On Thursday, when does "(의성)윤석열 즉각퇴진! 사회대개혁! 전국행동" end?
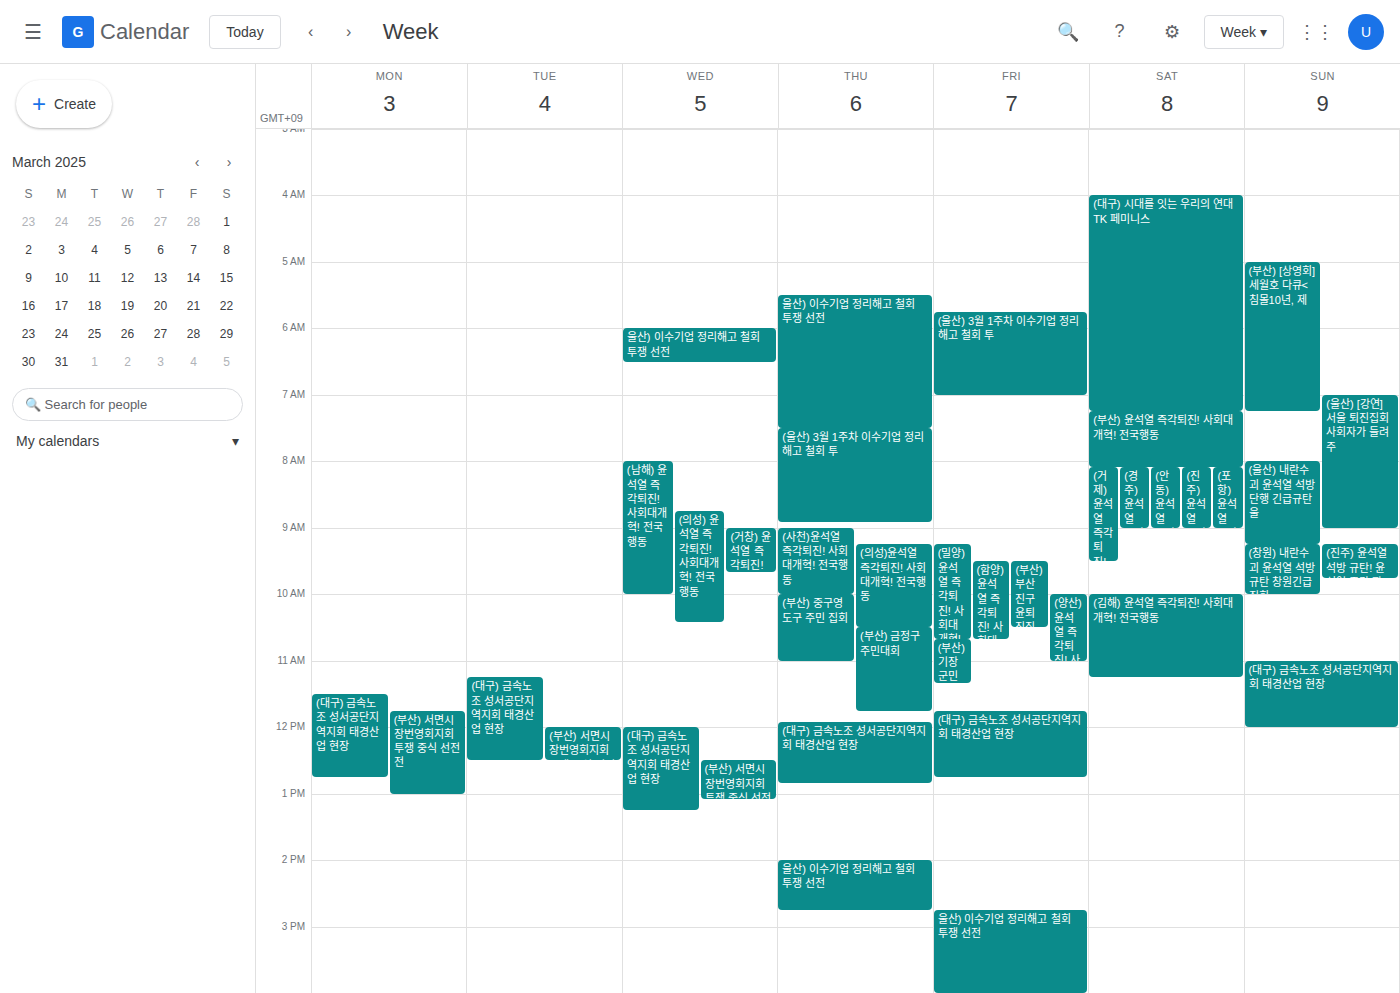
10:30